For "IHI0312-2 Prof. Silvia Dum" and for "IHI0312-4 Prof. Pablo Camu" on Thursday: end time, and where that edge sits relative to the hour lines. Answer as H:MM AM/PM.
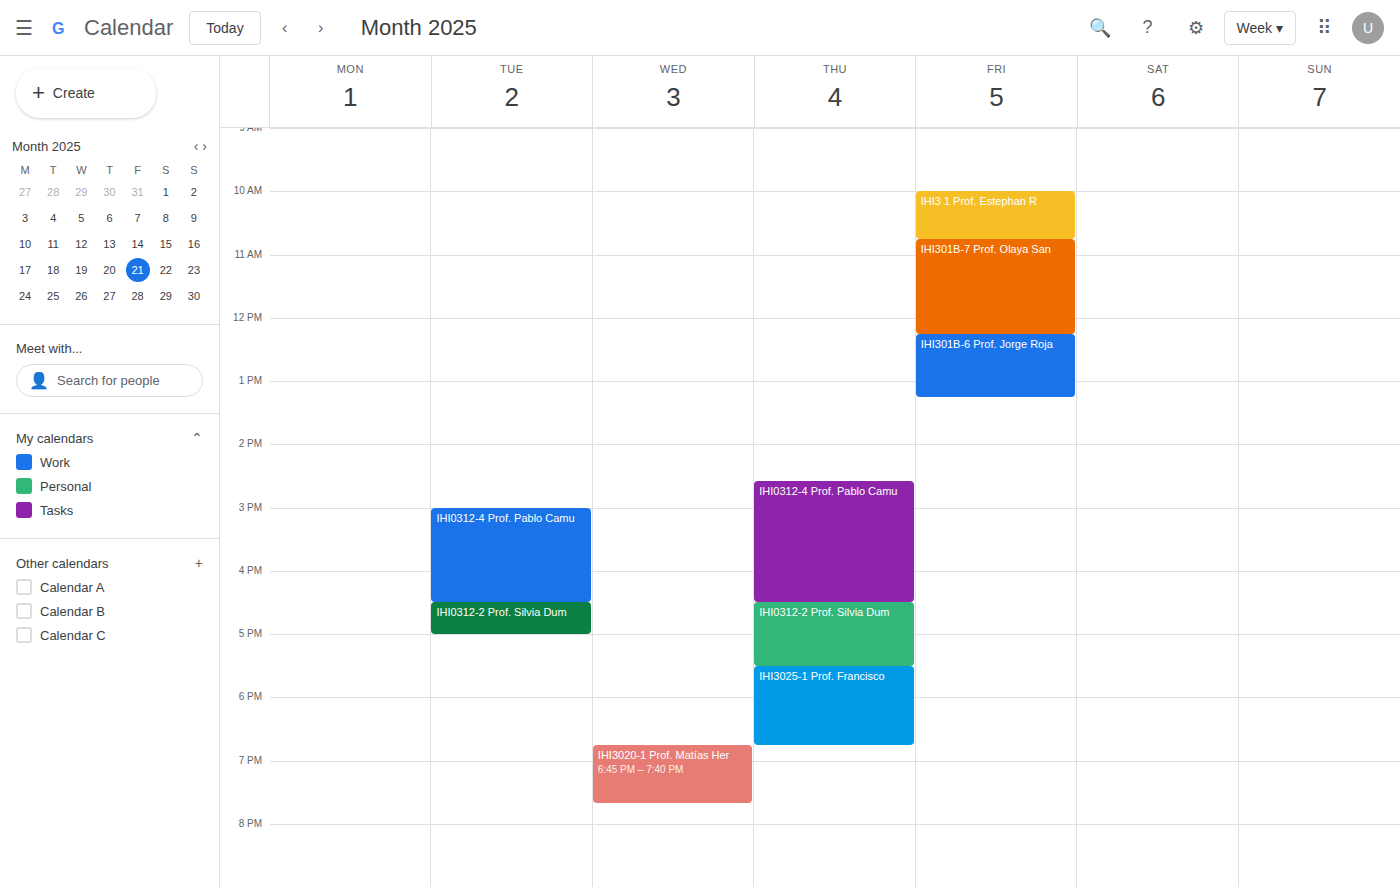
"IHI0312-2 Prof. Silvia Dum": 5:30 PM, halfway between the 5 PM and 6 PM lines. "IHI0312-4 Prof. Pablo Camu": 4:30 PM, halfway between the 4 PM and 5 PM lines.